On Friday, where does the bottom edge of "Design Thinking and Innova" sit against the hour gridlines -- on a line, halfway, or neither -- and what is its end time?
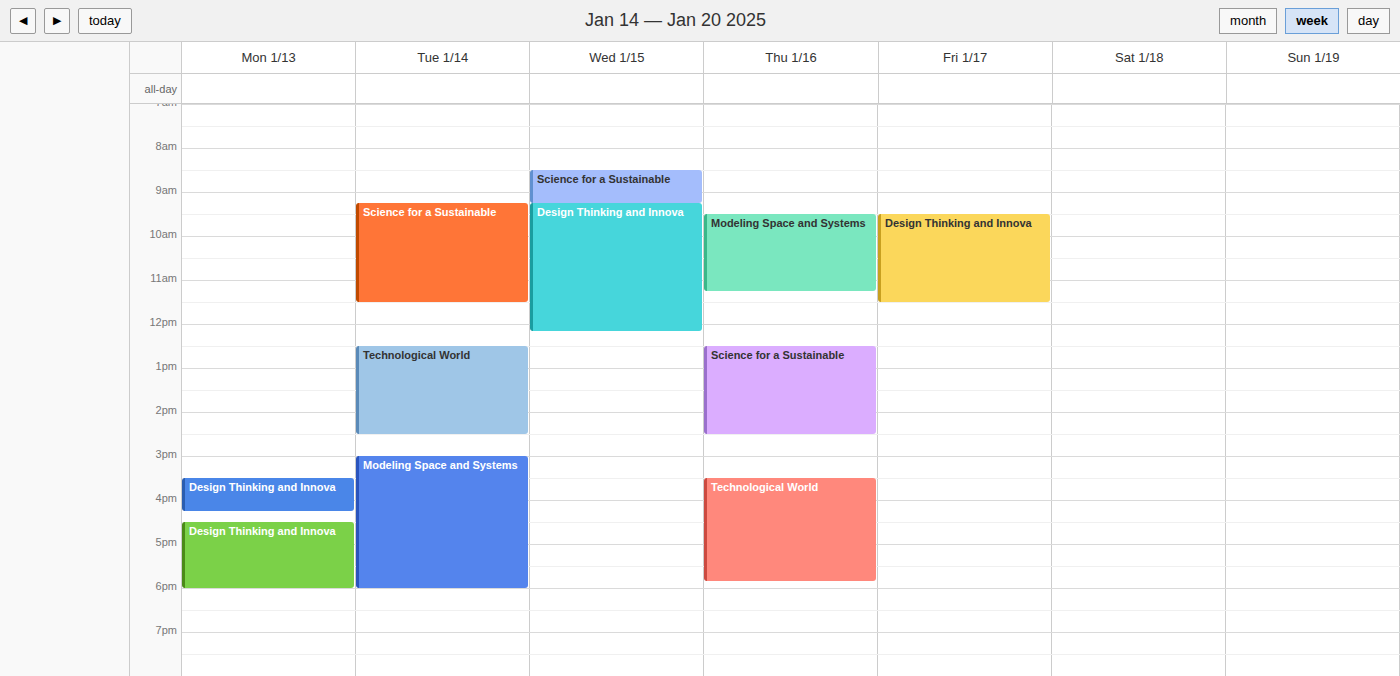
11:30 AM -- halfway between the 11 AM and 12 PM lines.